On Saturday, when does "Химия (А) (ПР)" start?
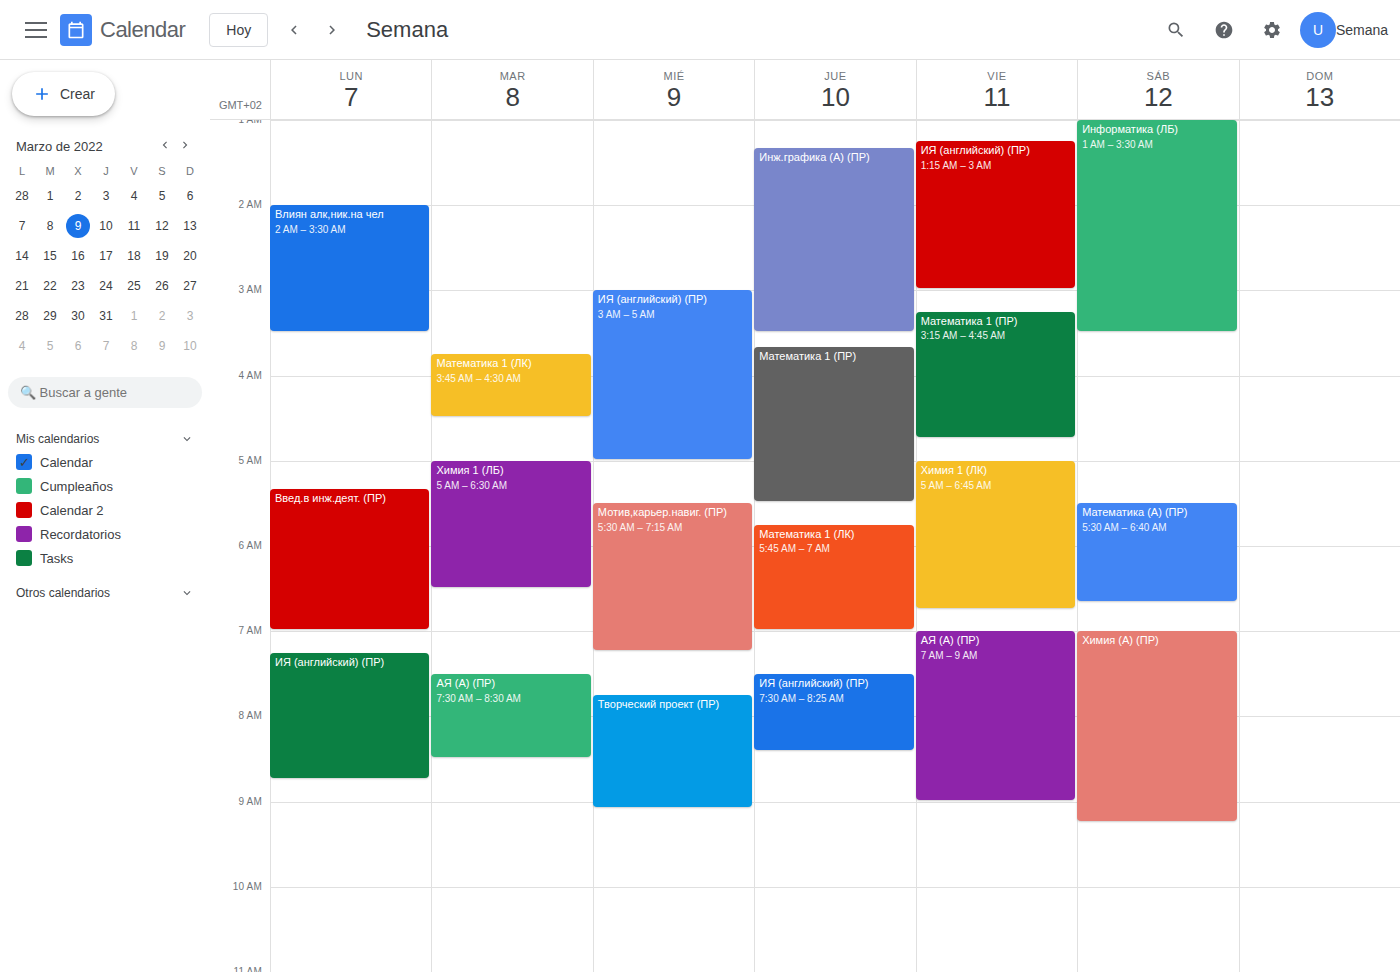
7:00 AM